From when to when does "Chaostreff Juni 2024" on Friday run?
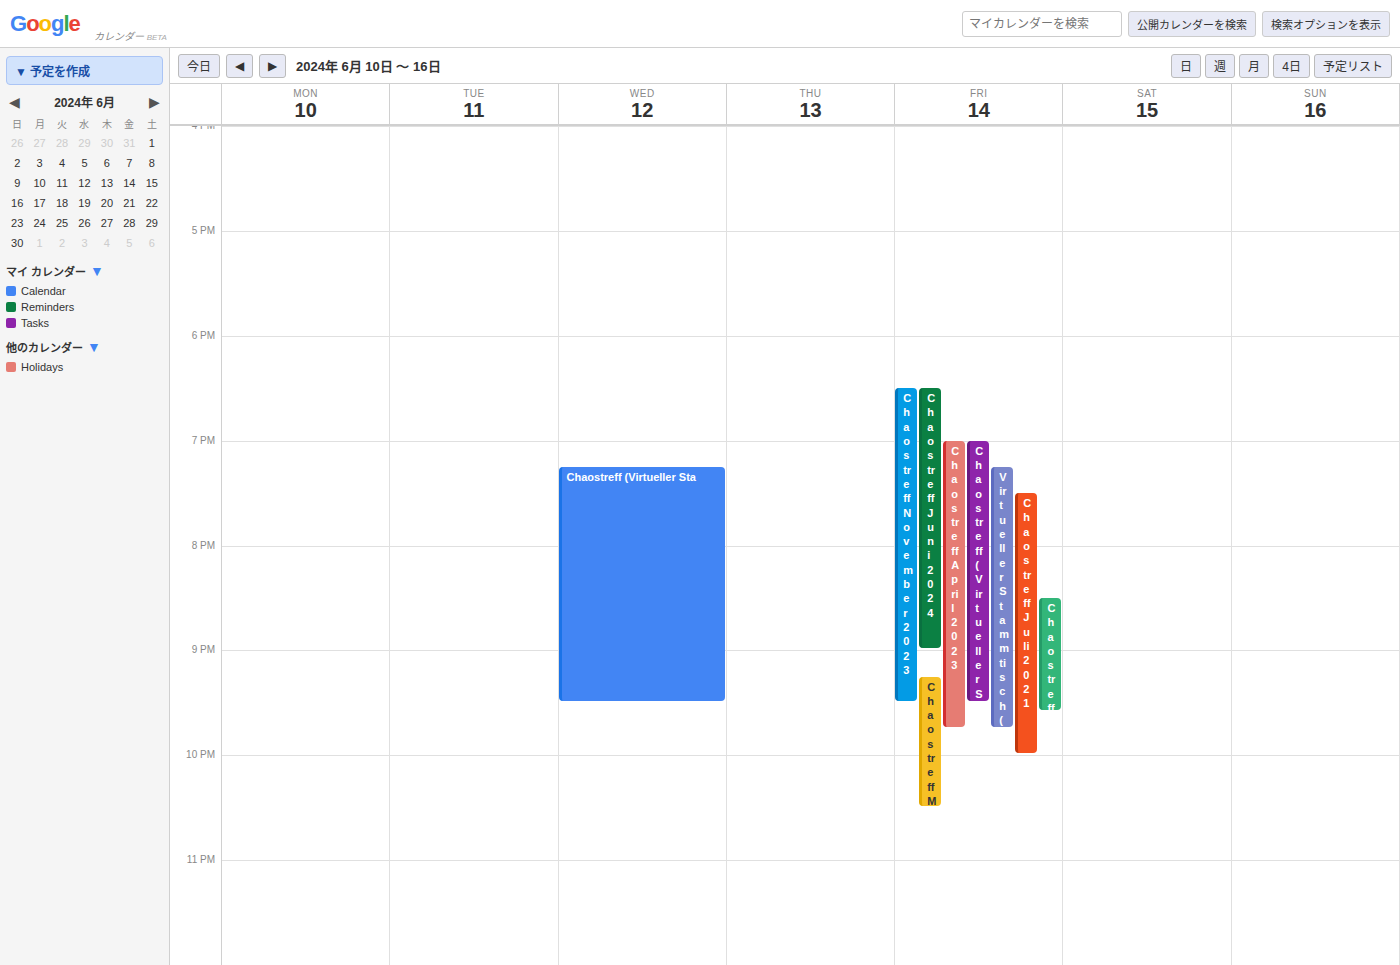
6:30 PM to 9:00 PM